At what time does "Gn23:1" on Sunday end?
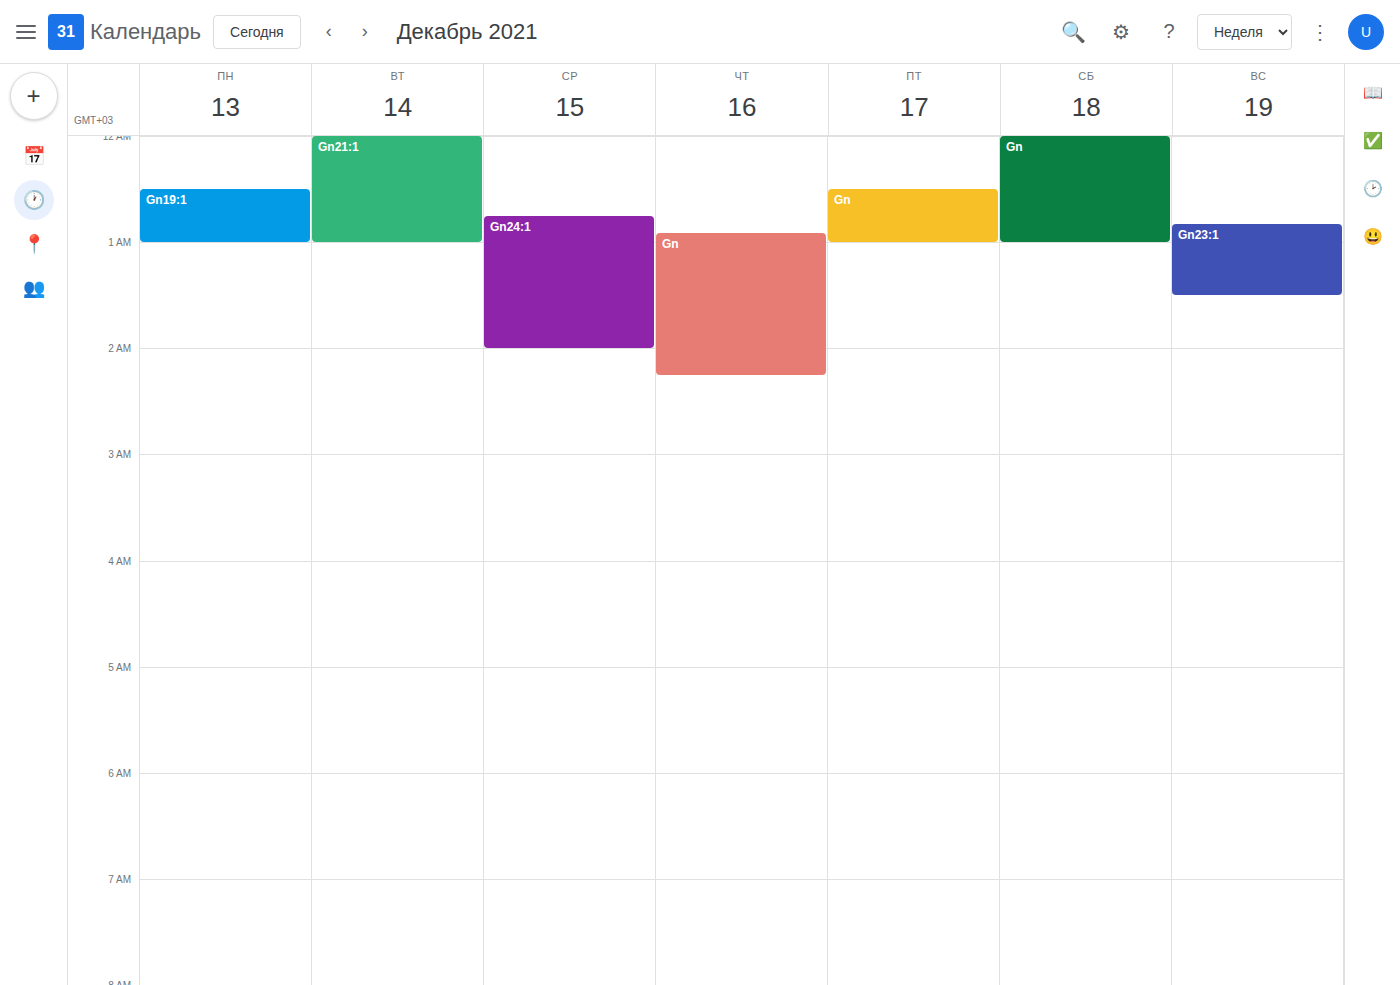
1:30 AM